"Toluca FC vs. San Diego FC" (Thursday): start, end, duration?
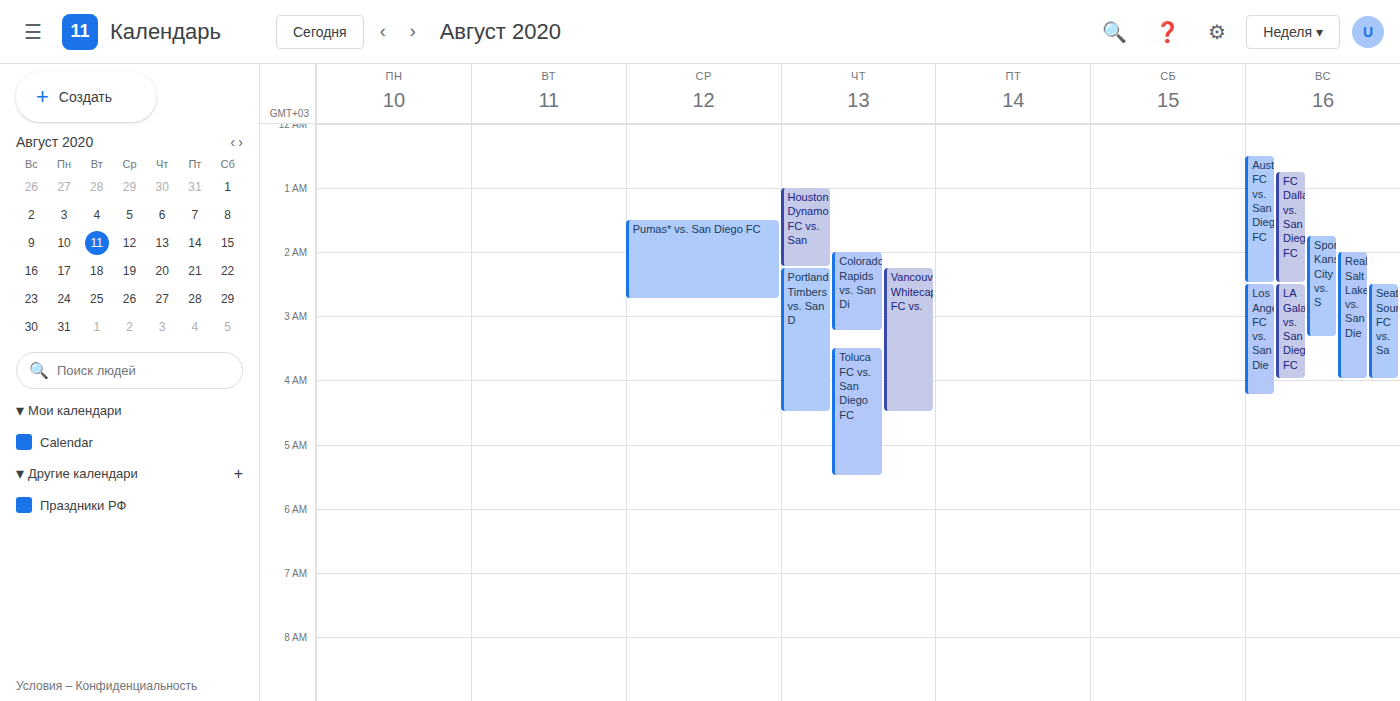
3:30 AM to 5:30 AM, 2 hours